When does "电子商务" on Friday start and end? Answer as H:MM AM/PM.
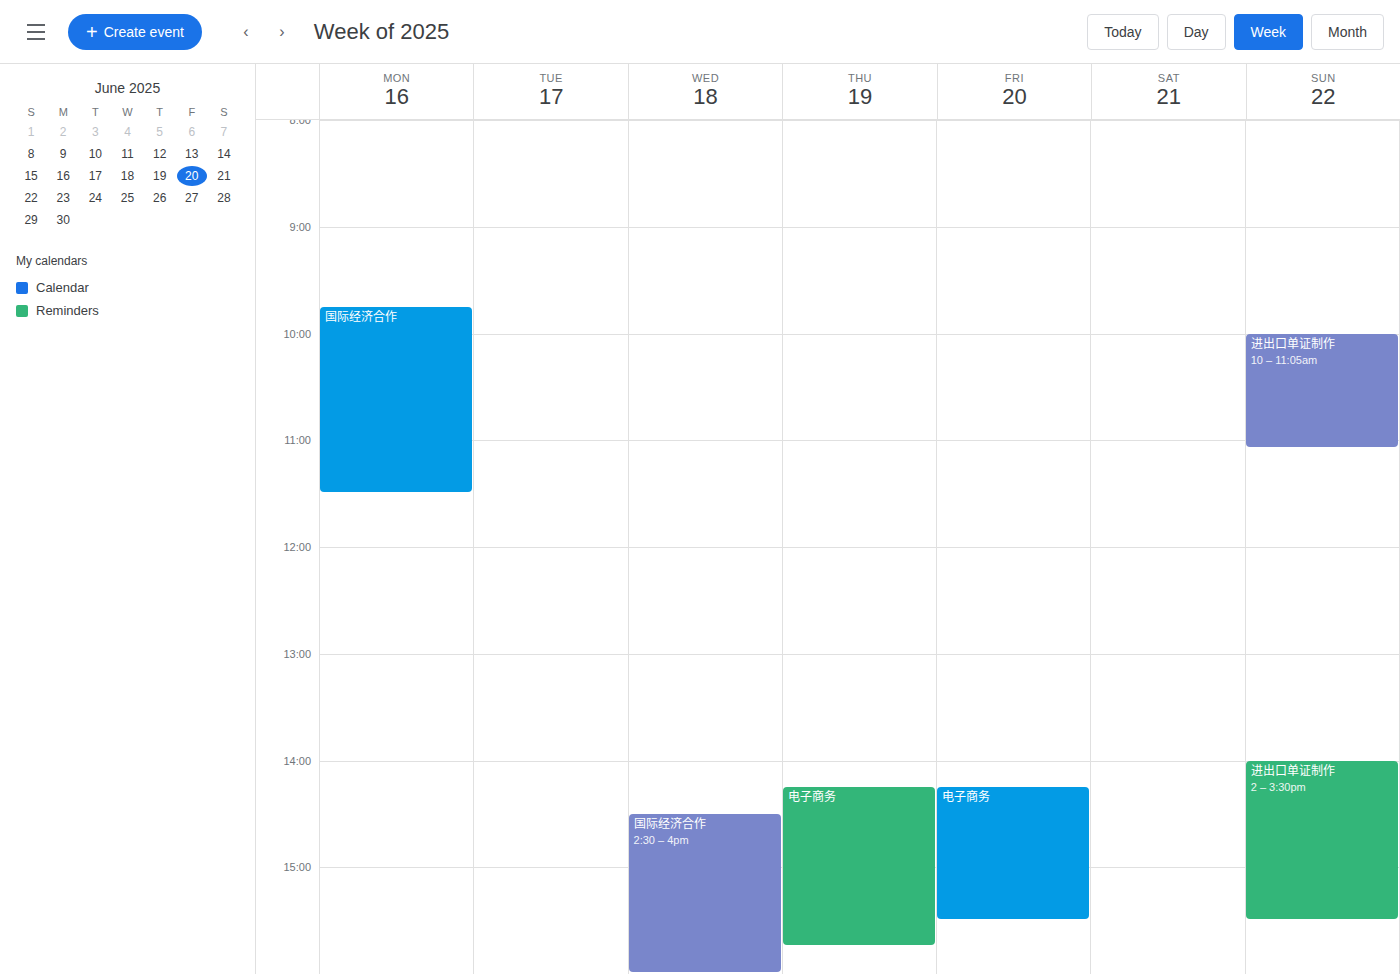
2:15 PM to 3:30 PM